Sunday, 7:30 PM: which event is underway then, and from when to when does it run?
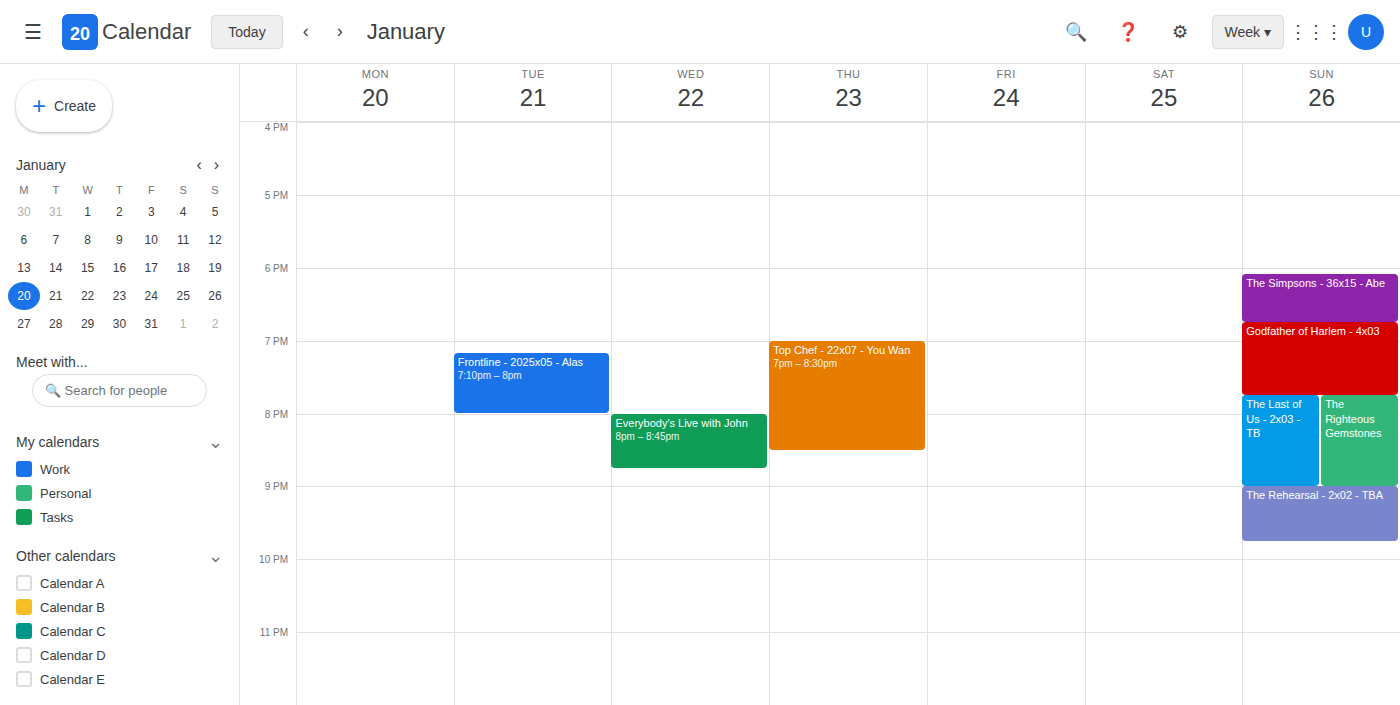
"Godfather of Harlem - 4x03", 6:45 PM to 7:45 PM